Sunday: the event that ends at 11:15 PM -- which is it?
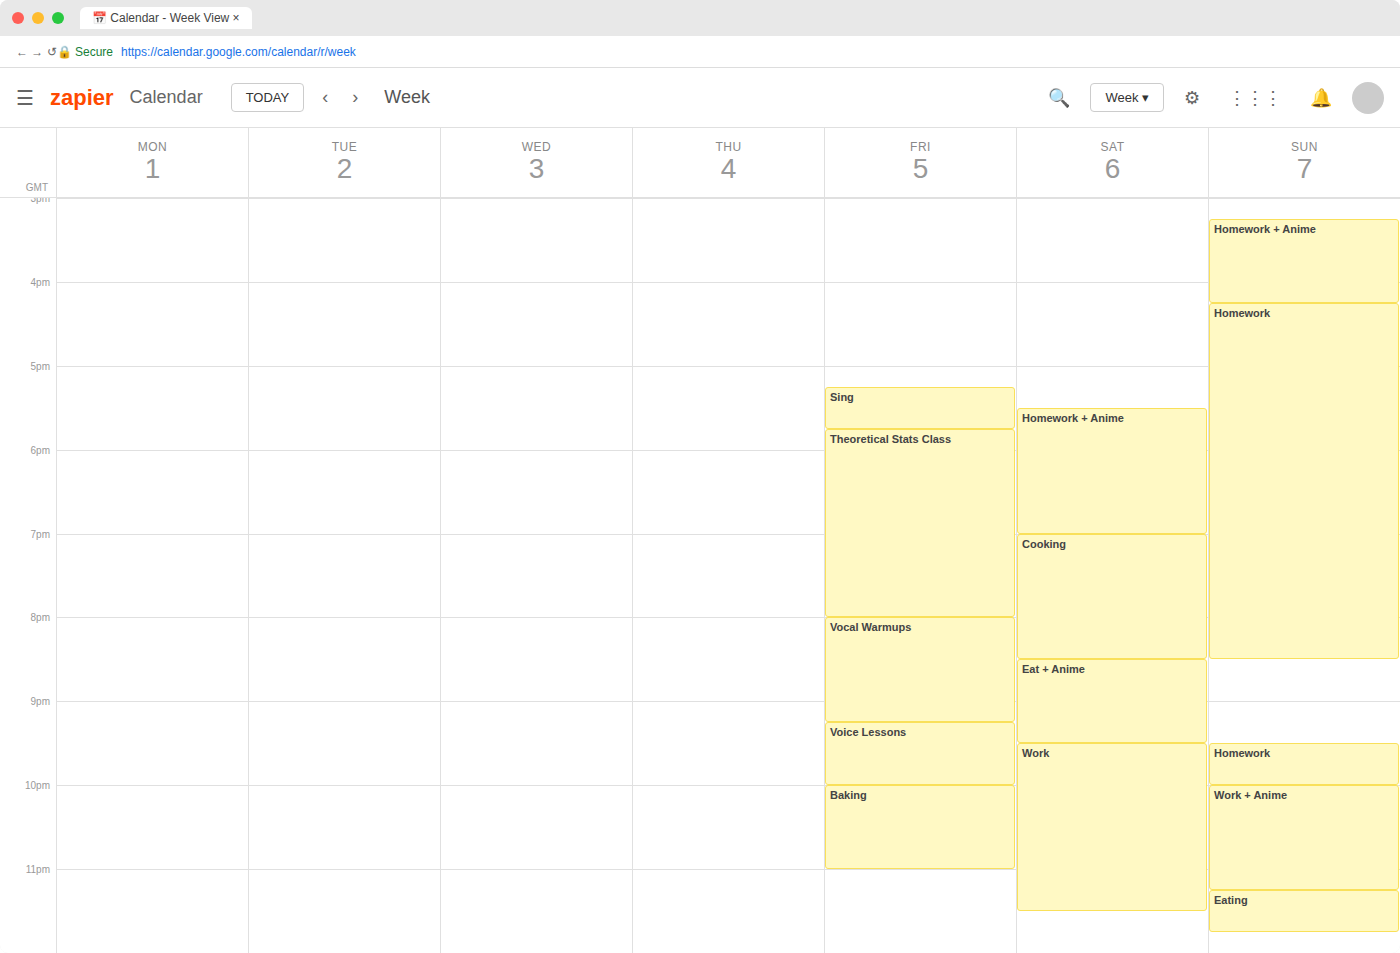
"Work + Anime"